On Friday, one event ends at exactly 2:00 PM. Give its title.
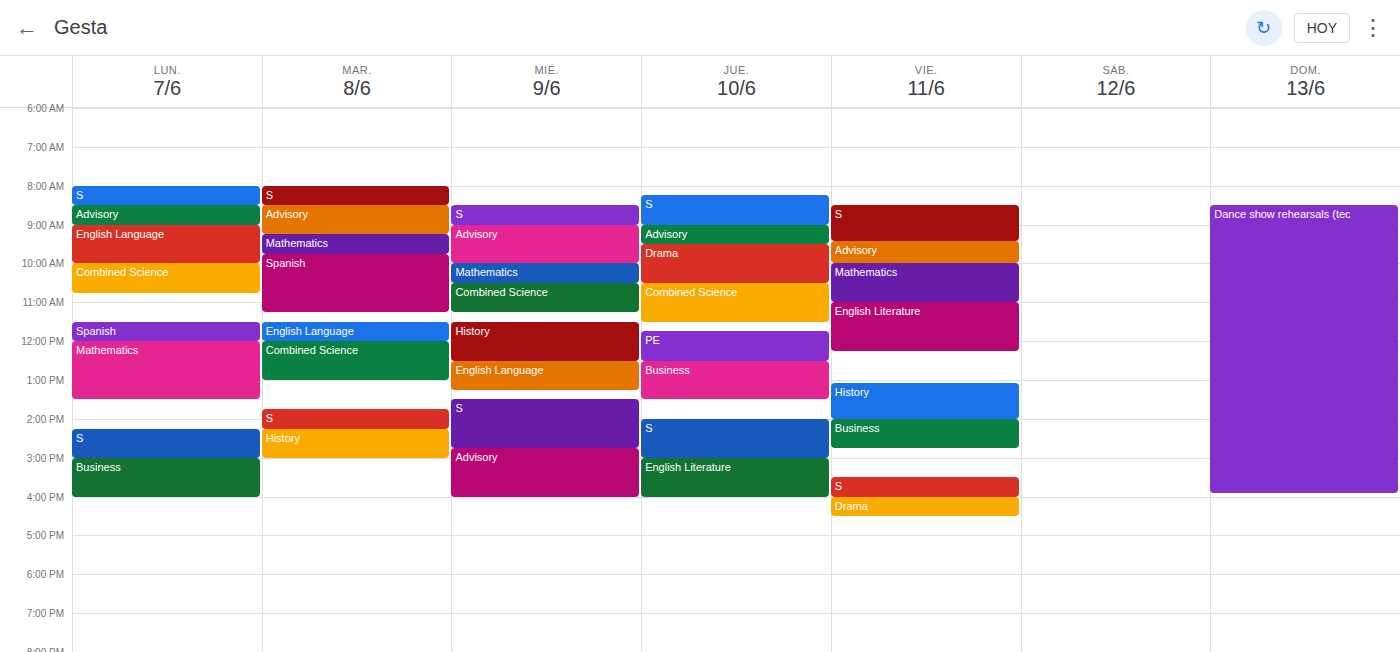
"History"